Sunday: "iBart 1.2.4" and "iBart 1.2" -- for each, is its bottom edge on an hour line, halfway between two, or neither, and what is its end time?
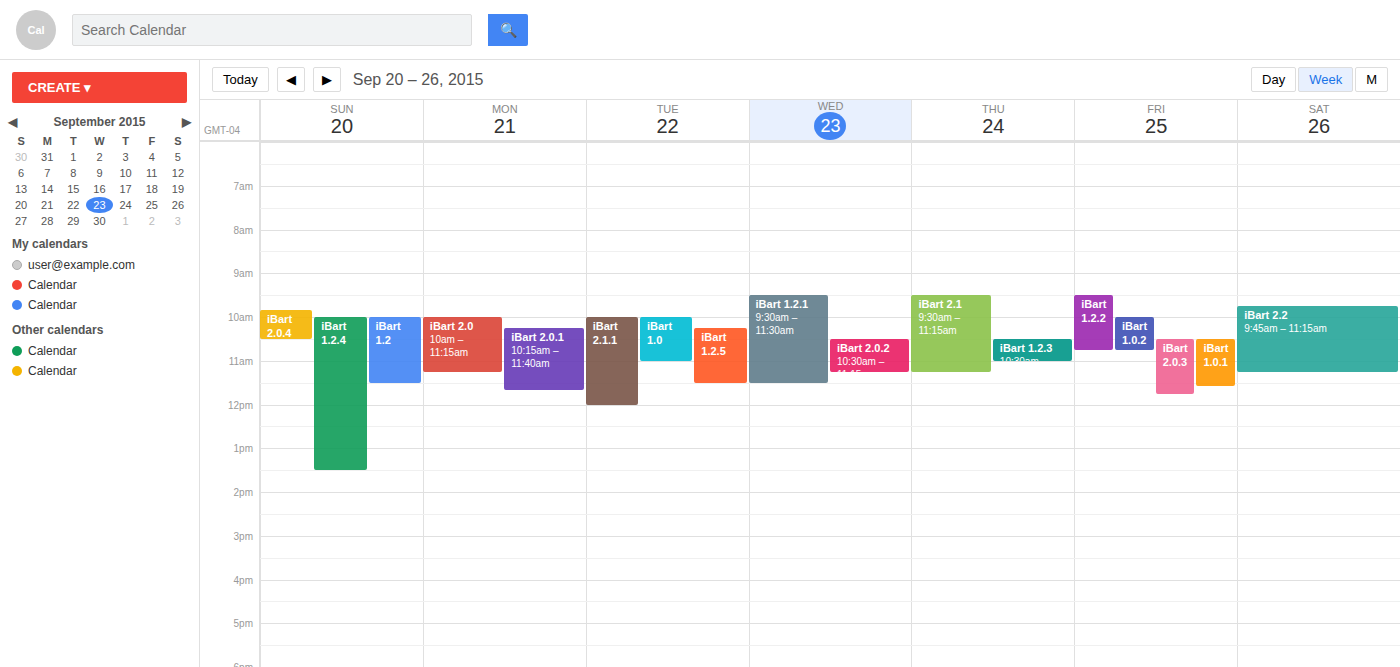
"iBart 1.2.4": 1:30 PM, halfway between the 1 PM and 2 PM lines. "iBart 1.2": 11:30 AM, halfway between the 11 AM and 12 PM lines.